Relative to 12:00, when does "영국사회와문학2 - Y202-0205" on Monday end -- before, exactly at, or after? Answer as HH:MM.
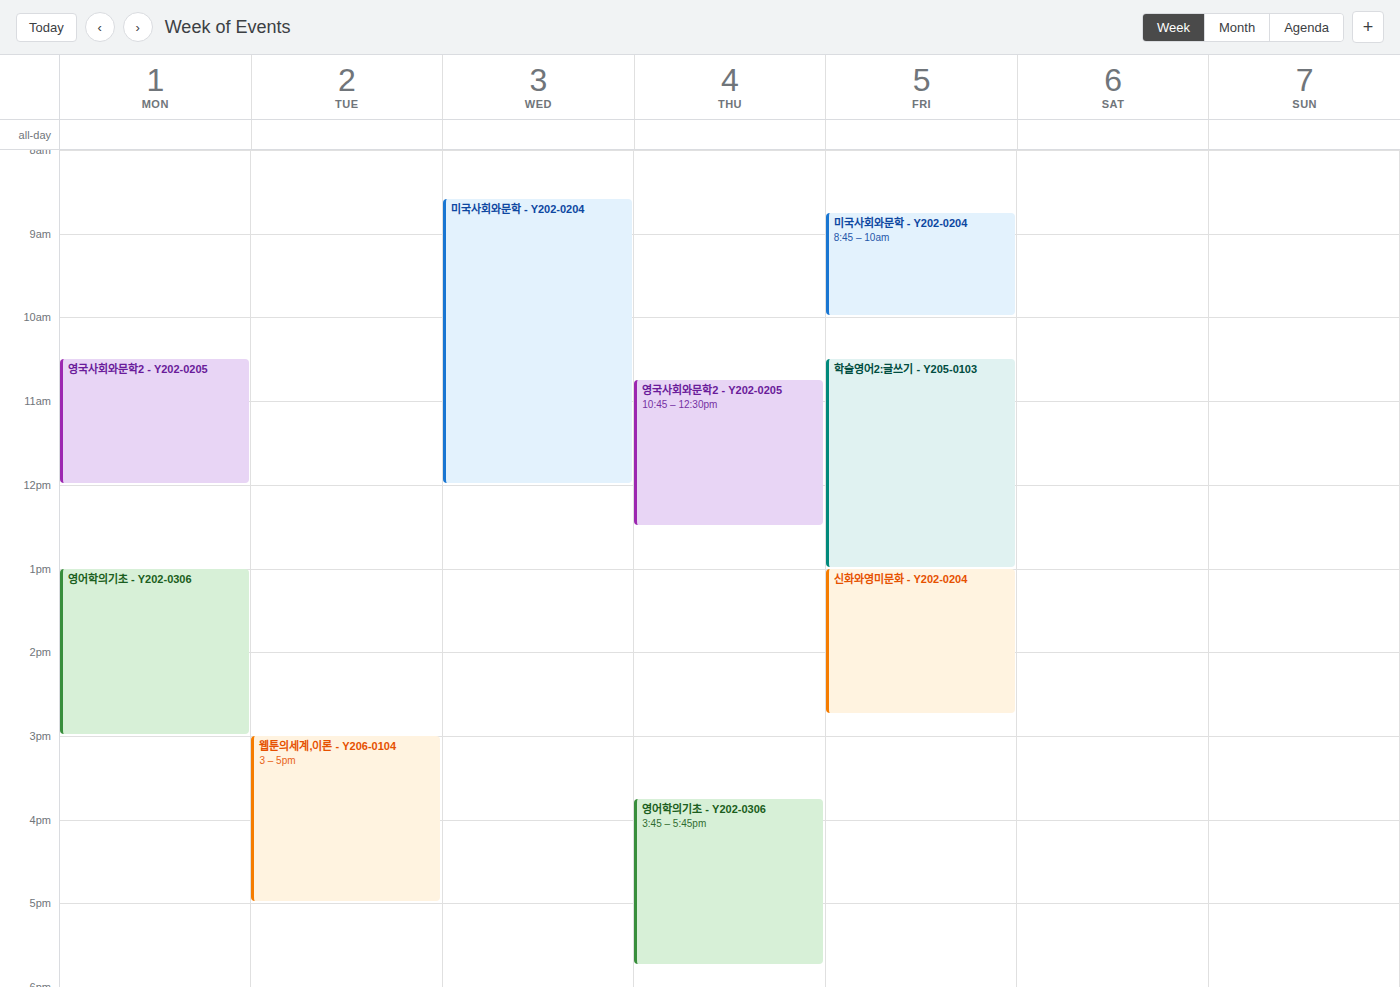
12:00 -- exactly at 12:00, on the 12:00 line.